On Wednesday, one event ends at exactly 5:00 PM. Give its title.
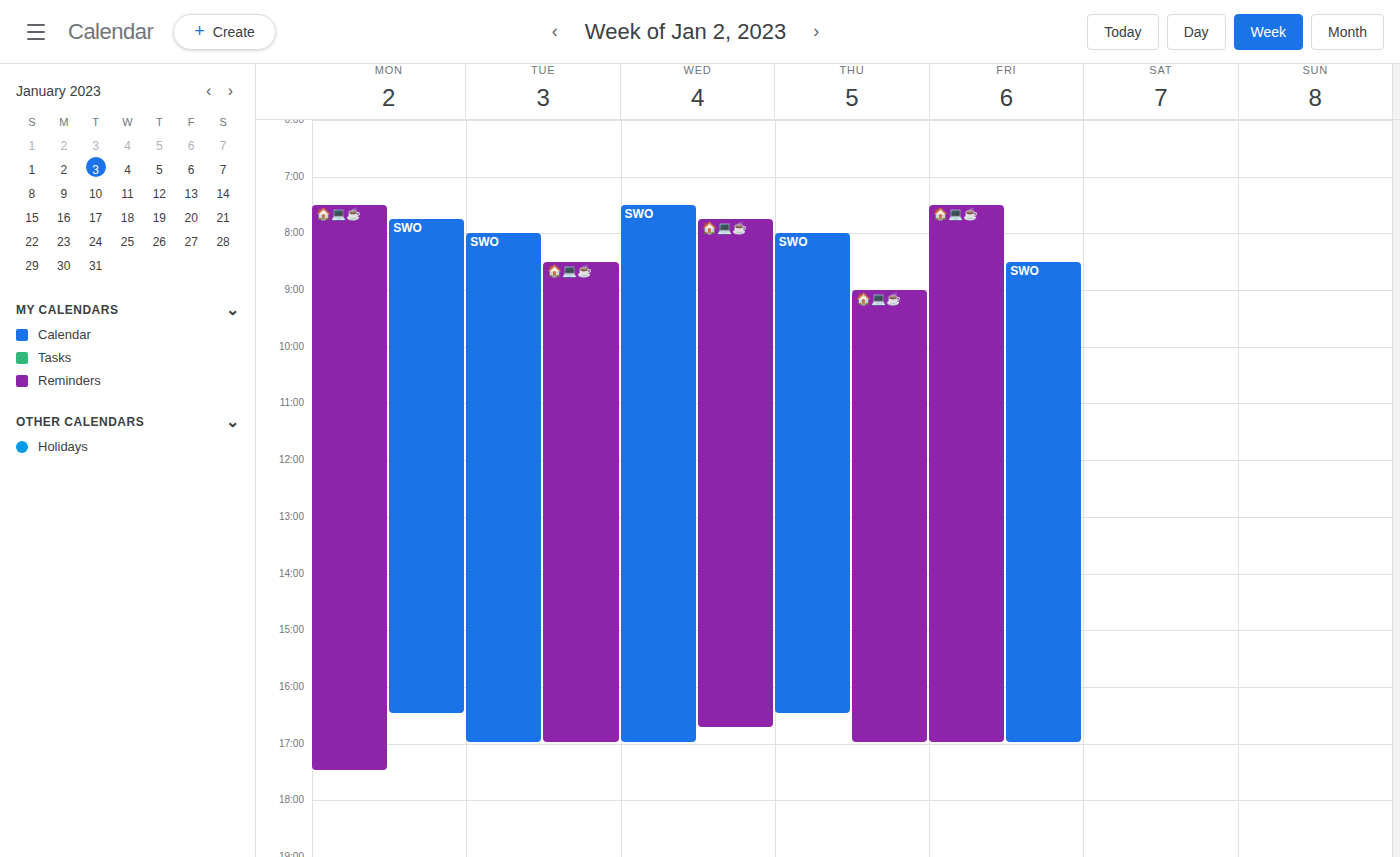
"SWO"